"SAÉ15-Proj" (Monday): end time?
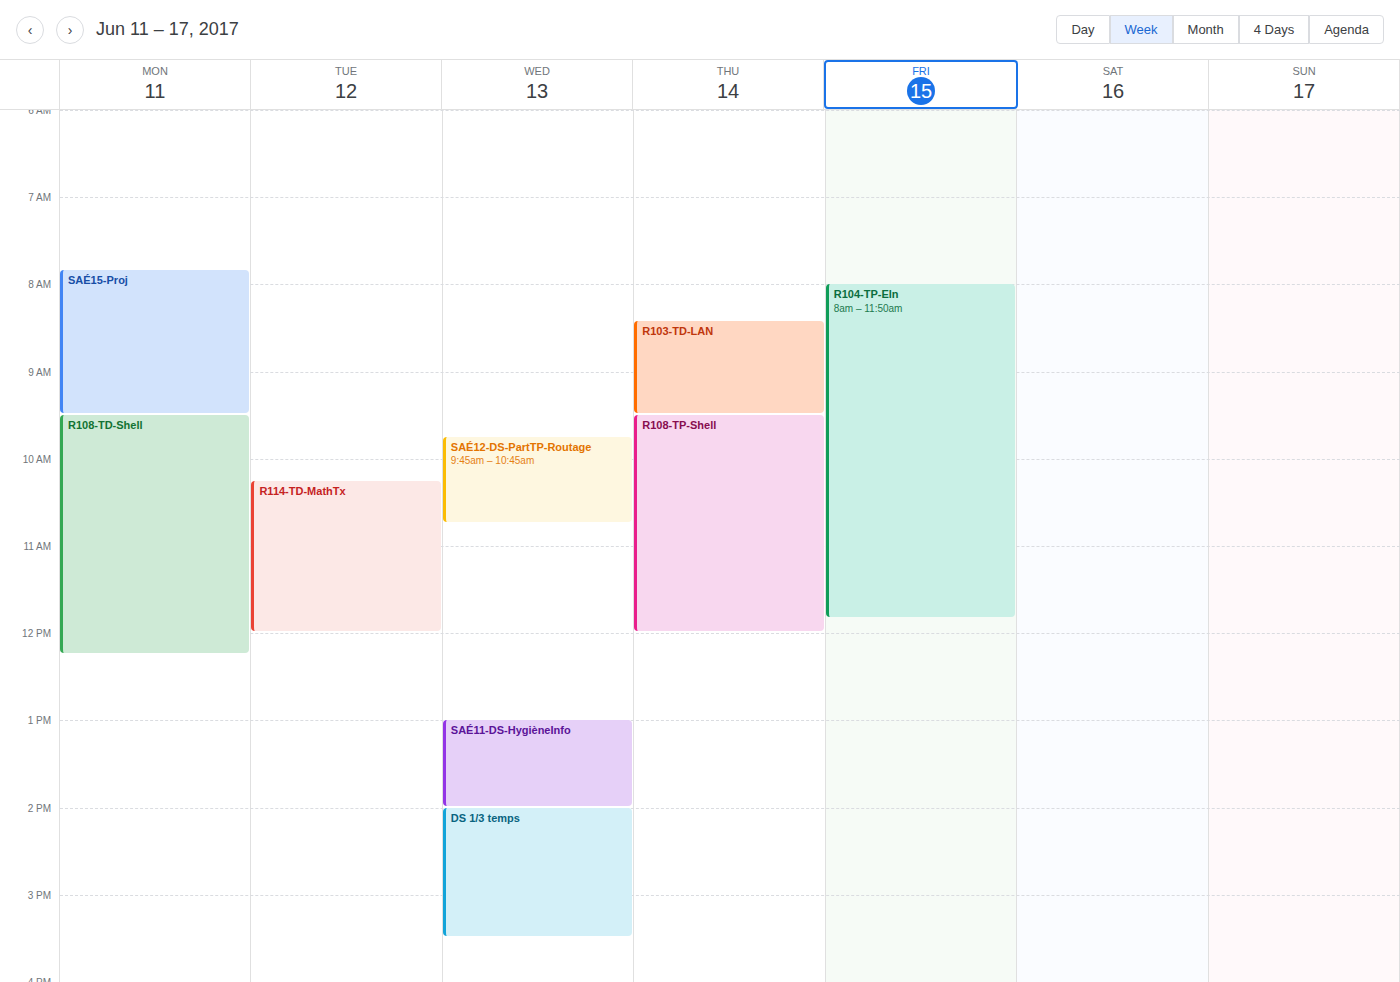
9:30 AM